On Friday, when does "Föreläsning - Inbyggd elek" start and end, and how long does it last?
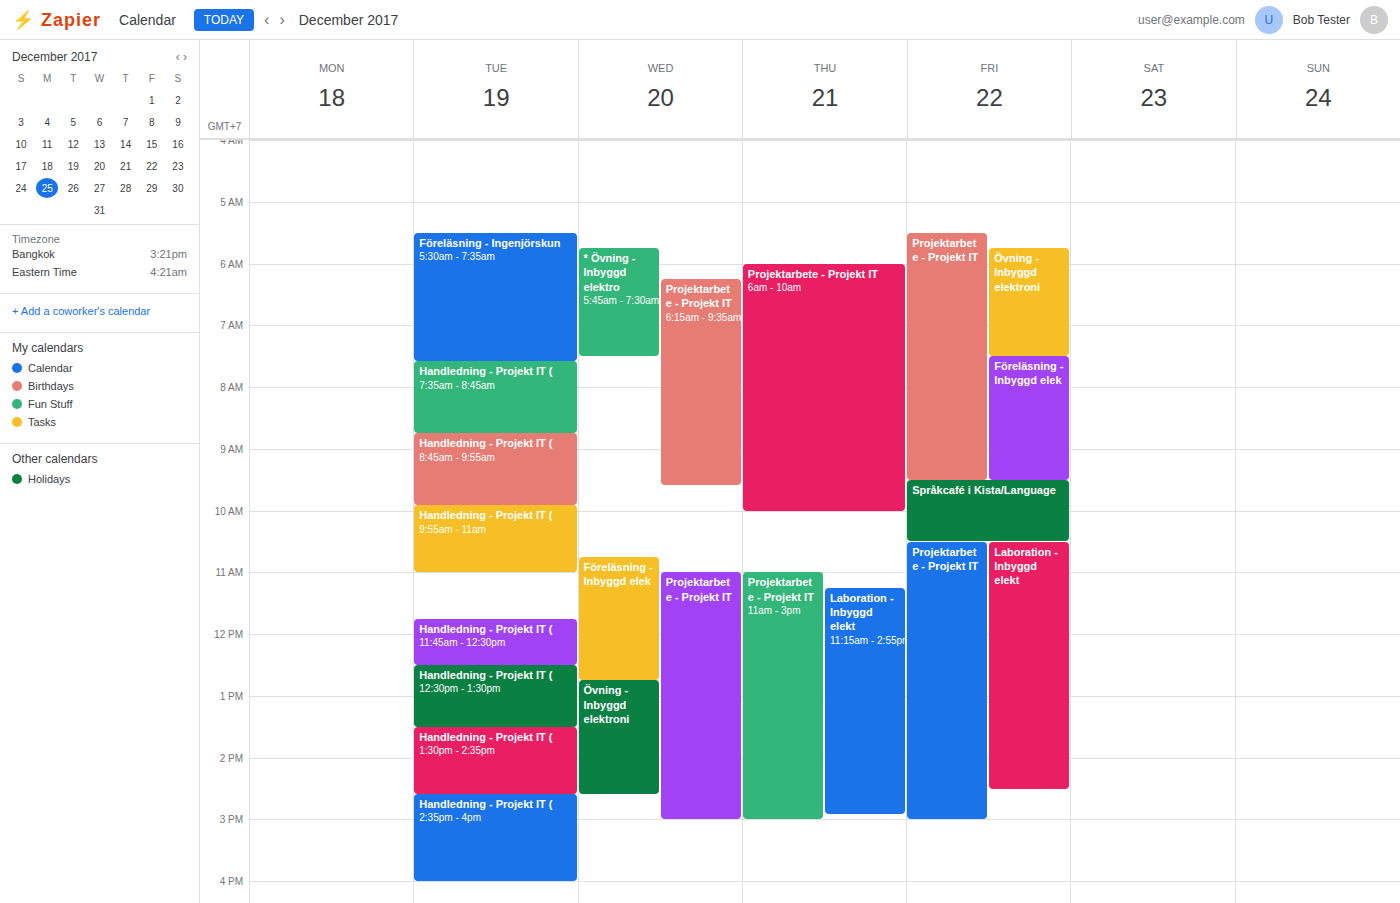
7:30 AM to 9:30 AM, 2 hours